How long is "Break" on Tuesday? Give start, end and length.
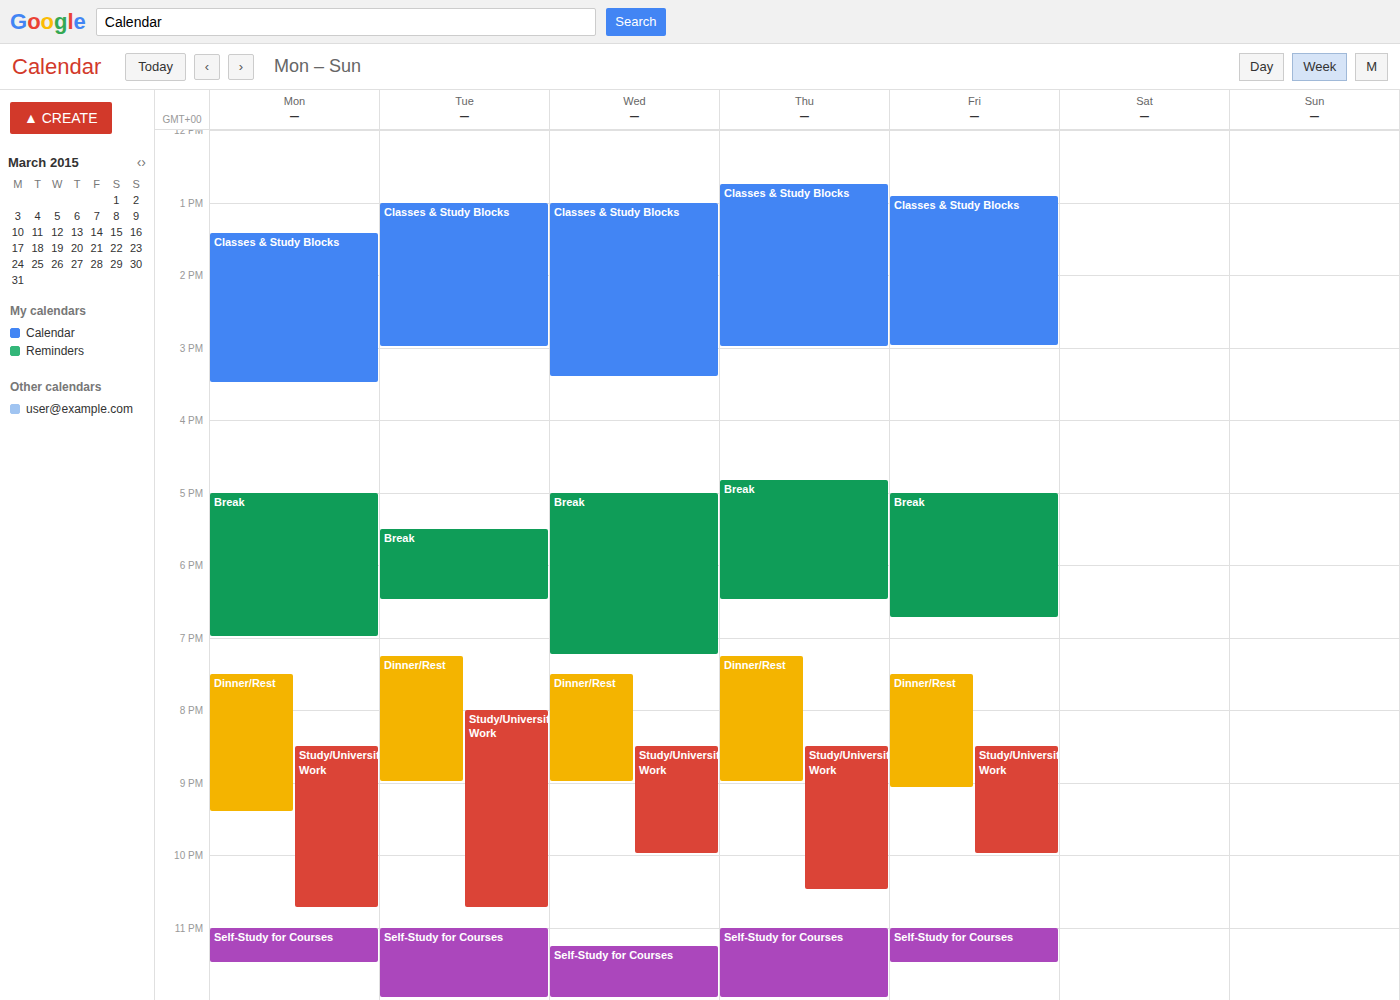
5:30 PM to 6:30 PM, 1 hour